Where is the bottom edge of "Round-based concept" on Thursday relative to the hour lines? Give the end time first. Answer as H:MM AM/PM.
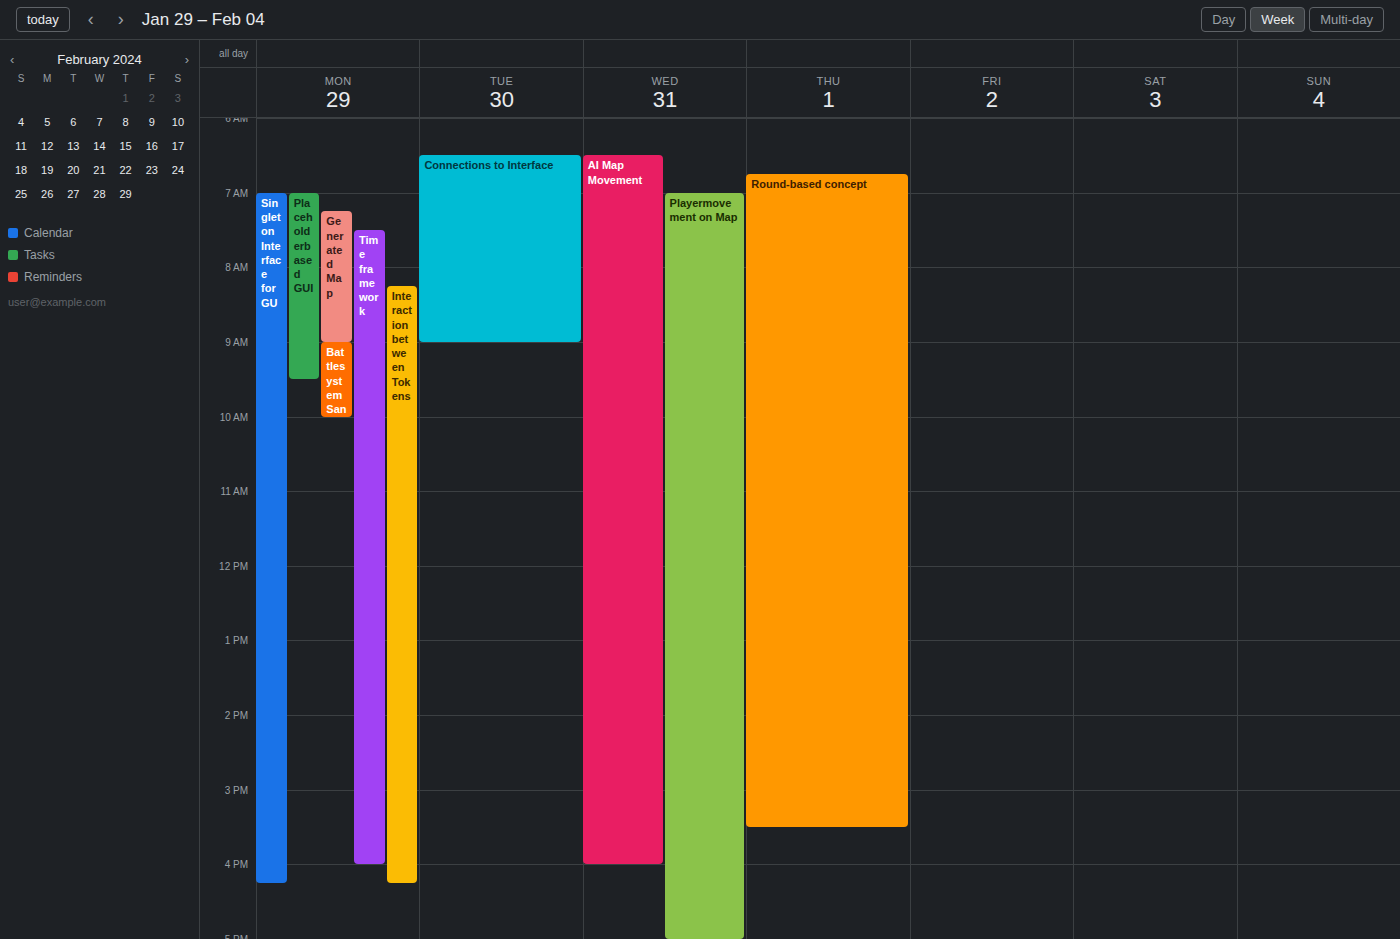
3:30 PM -- halfway between the 3 PM and 4 PM lines.